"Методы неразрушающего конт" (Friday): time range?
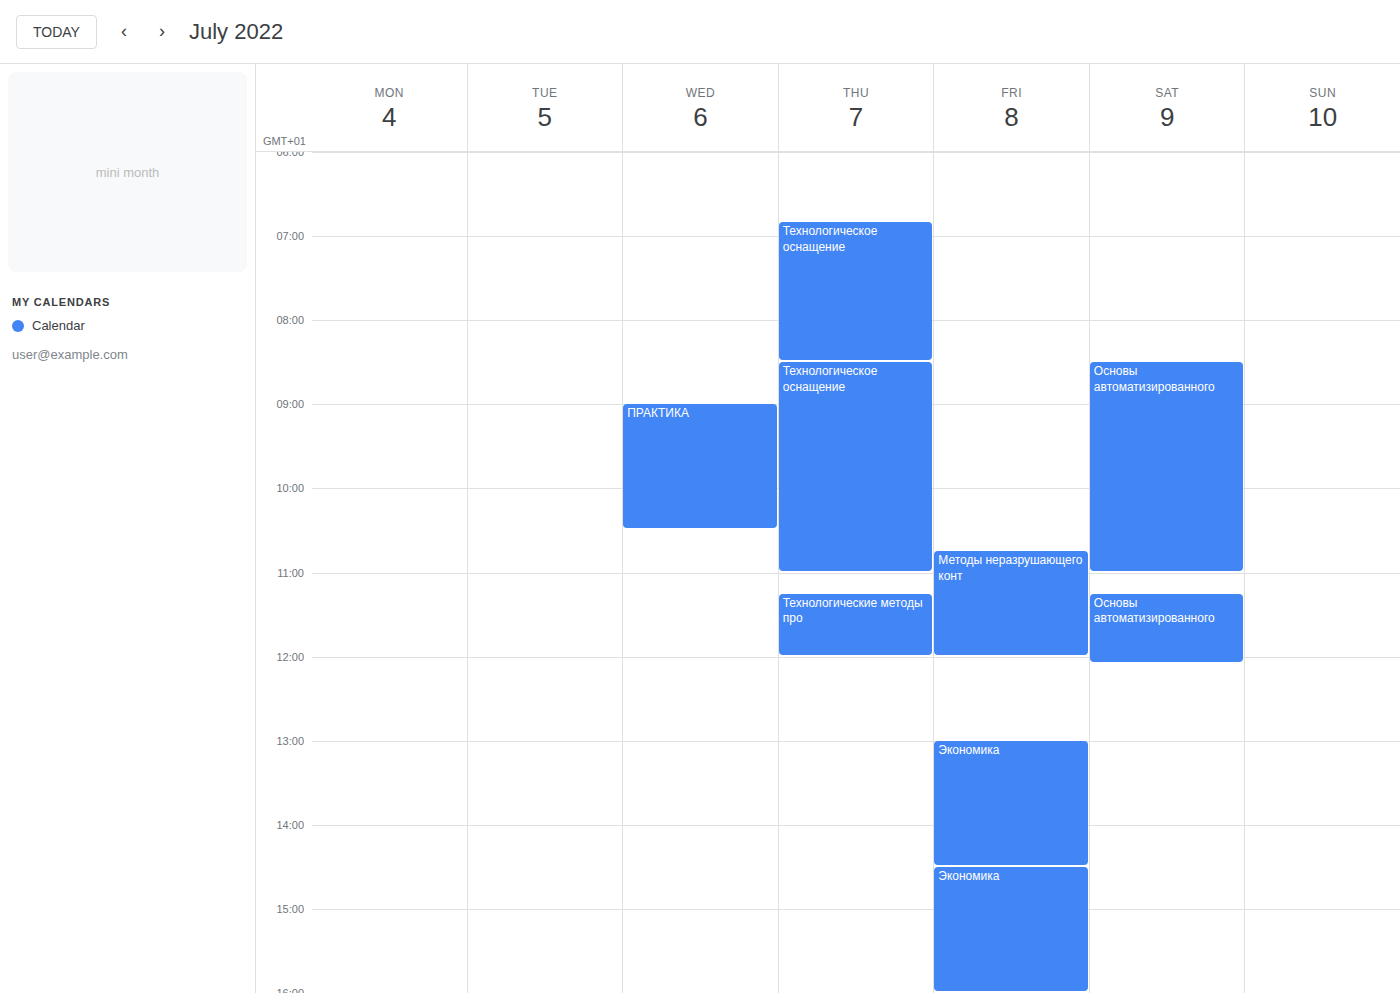
10:45 to 12:00